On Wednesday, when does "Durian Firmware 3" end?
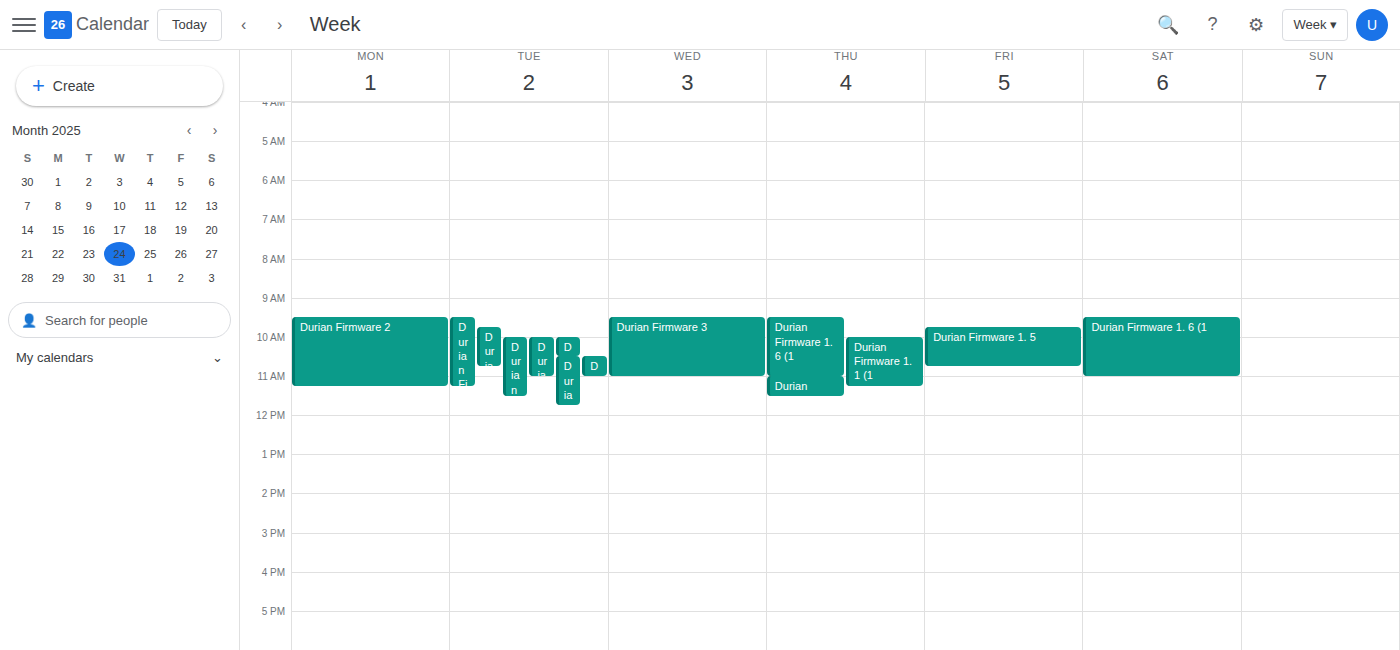
11:00